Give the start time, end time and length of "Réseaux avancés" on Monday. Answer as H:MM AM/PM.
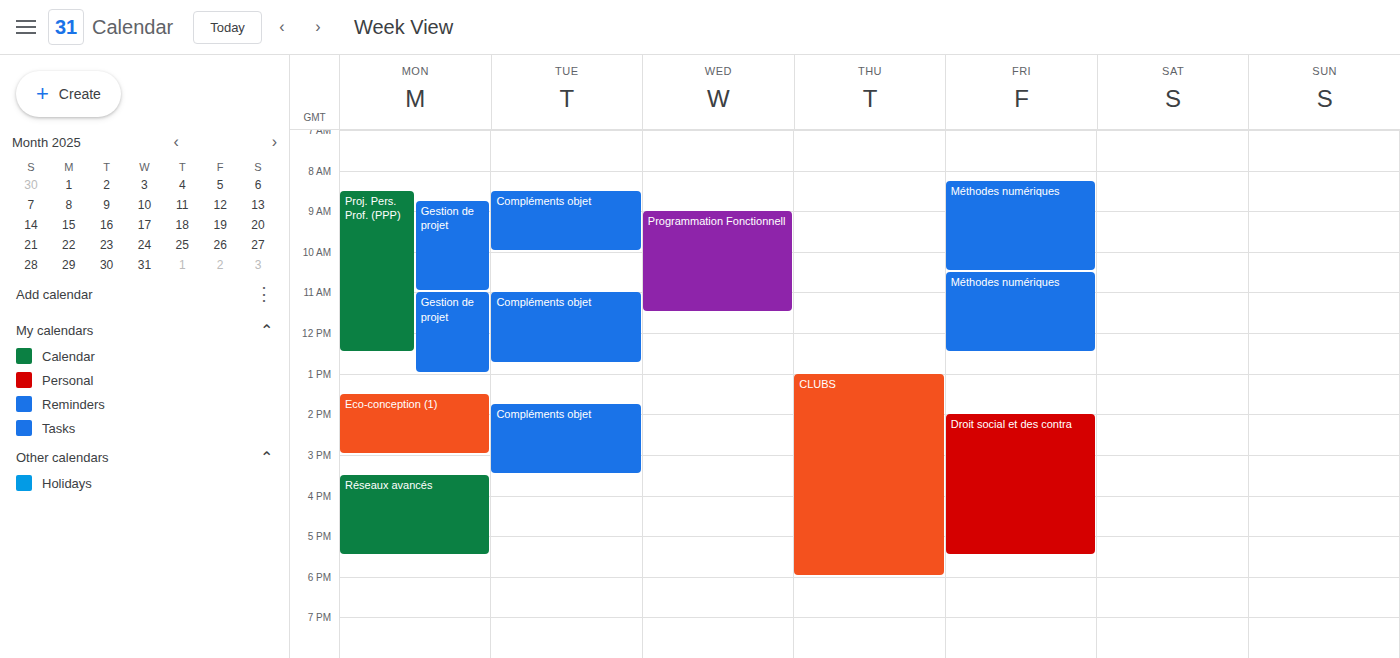
3:30 PM to 5:30 PM, 2 hours